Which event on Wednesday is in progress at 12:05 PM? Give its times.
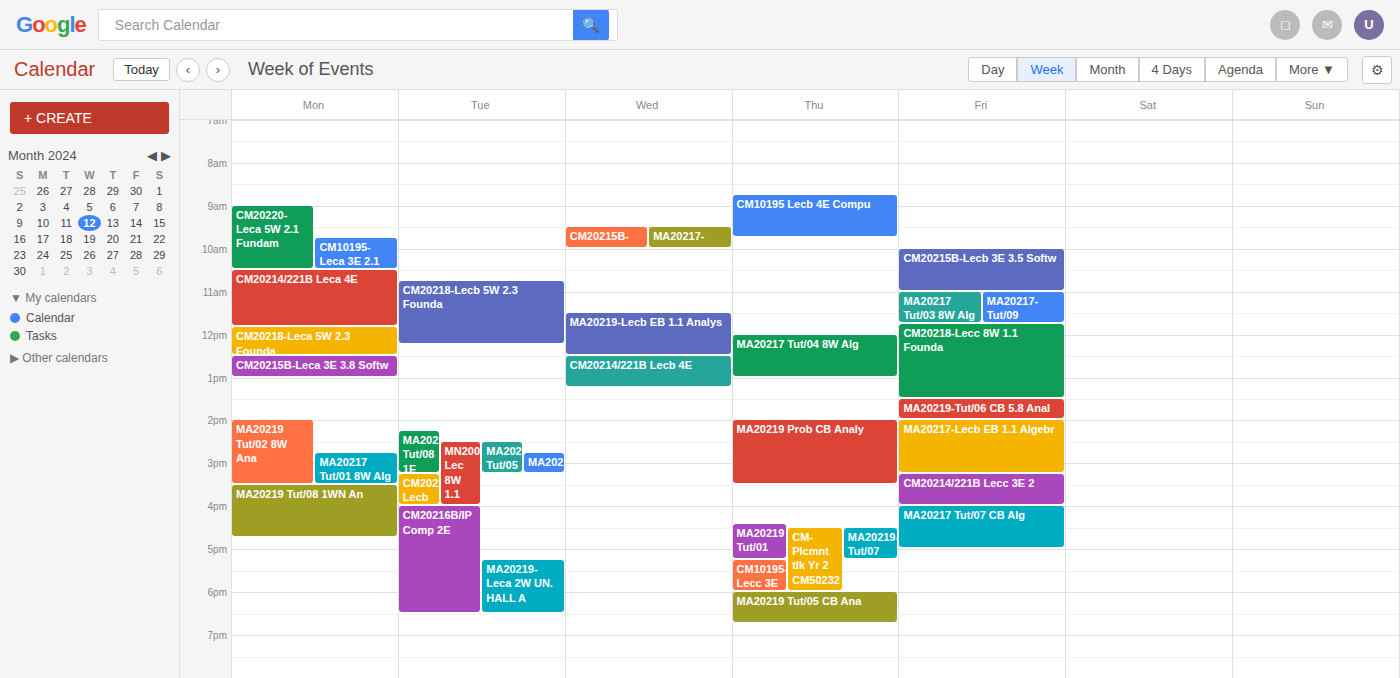
"MA20219-Lecb EB 1.1 Analys", 11:30 AM to 12:30 PM